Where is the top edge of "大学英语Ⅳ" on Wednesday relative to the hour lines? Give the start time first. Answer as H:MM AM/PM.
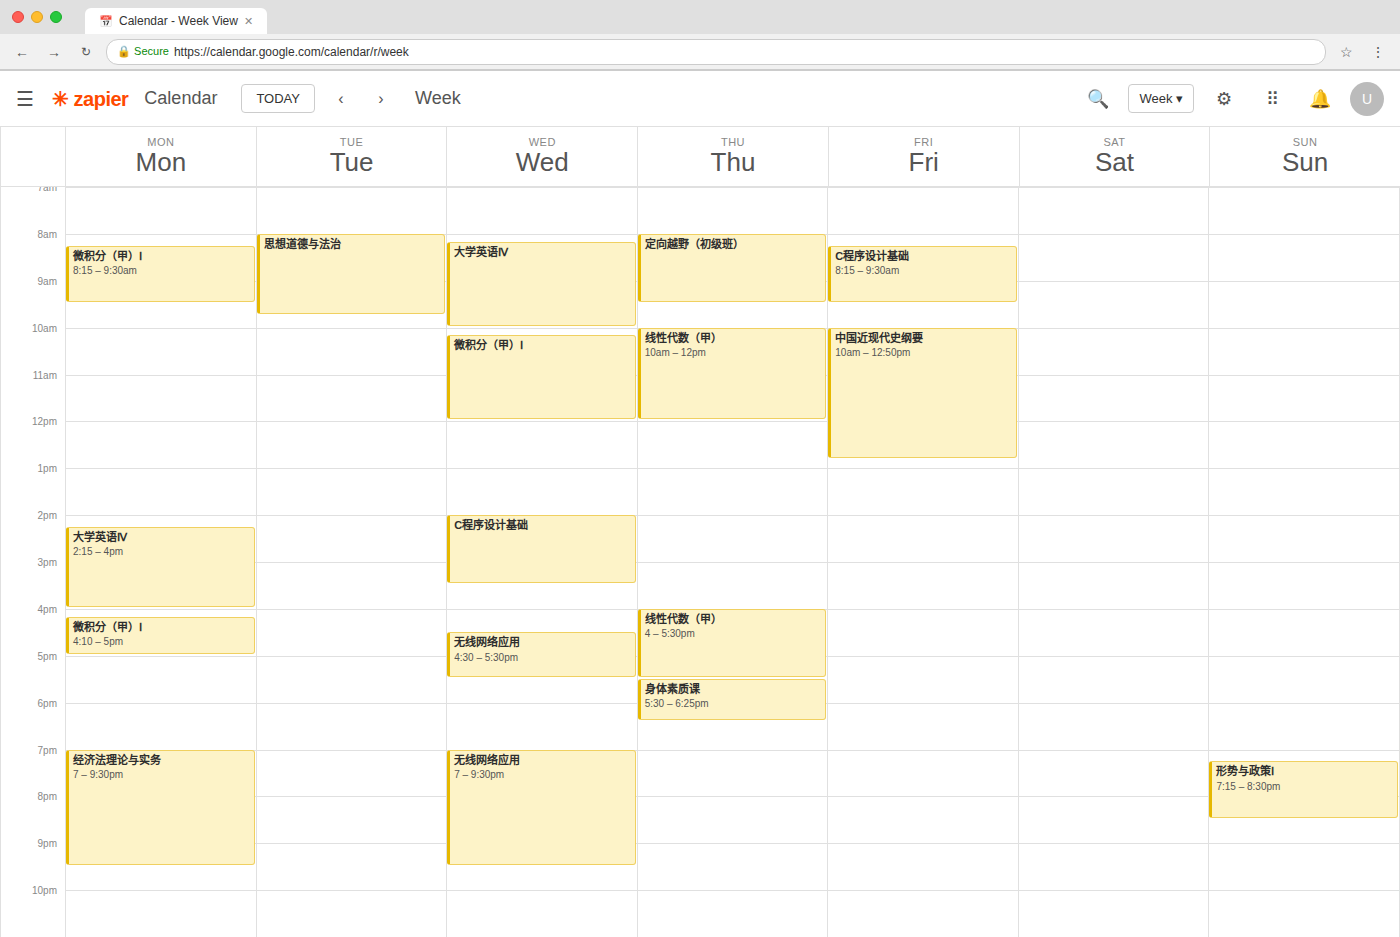
8:10 AM -- neither: 10 minutes below the 8 AM line and 50 minutes above the 9 AM line.